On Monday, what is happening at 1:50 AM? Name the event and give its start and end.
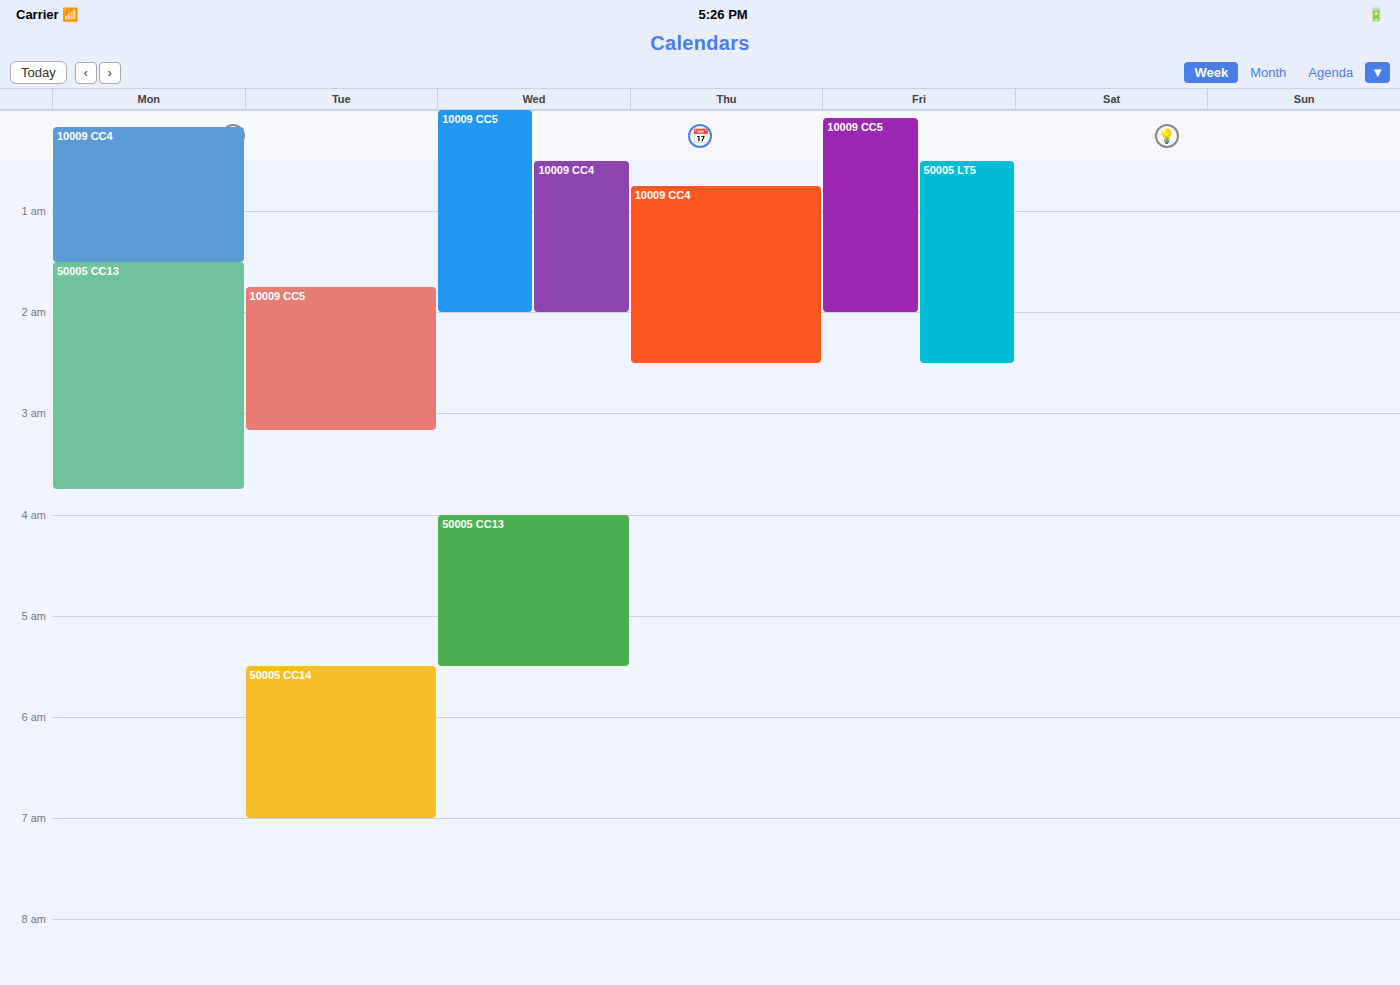
"50005 CC13", 1:30 AM to 3:45 AM